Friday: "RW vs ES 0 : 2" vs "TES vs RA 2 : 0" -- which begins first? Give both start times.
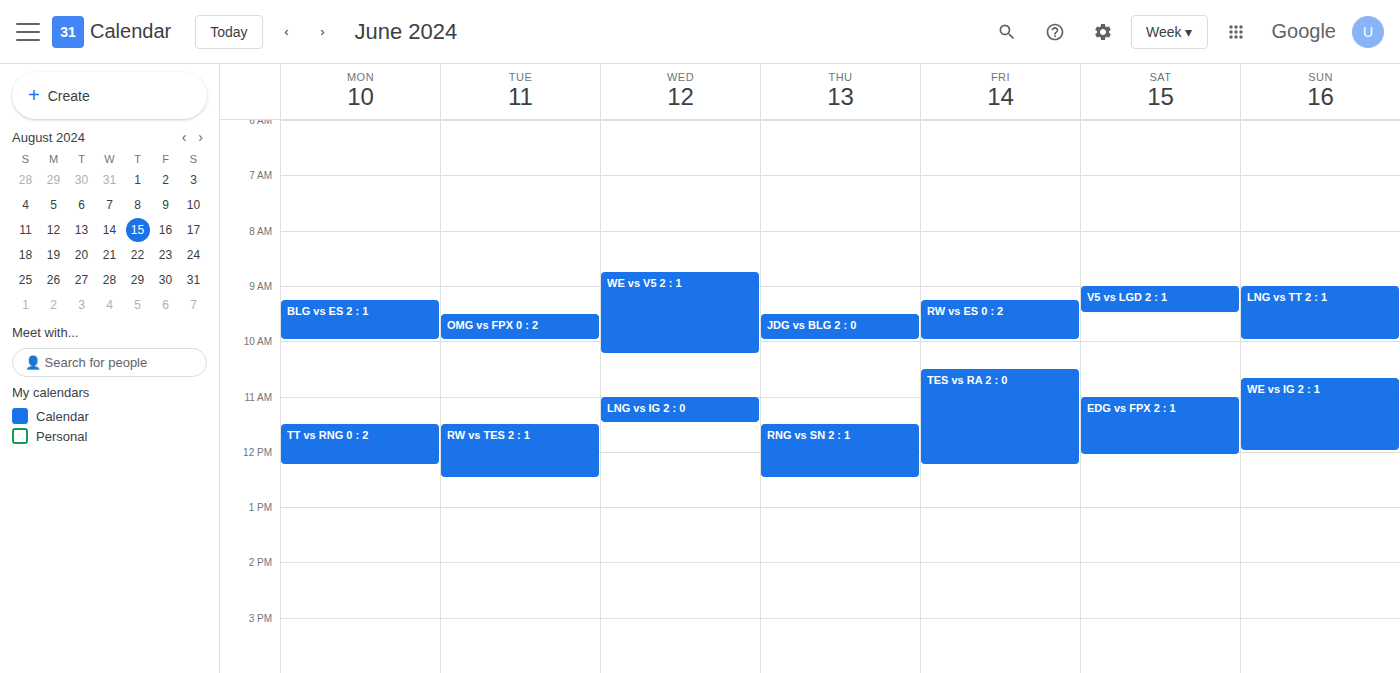
"RW vs ES 0 : 2" 9:15 AM; "TES vs RA 2 : 0" 10:30 AM.